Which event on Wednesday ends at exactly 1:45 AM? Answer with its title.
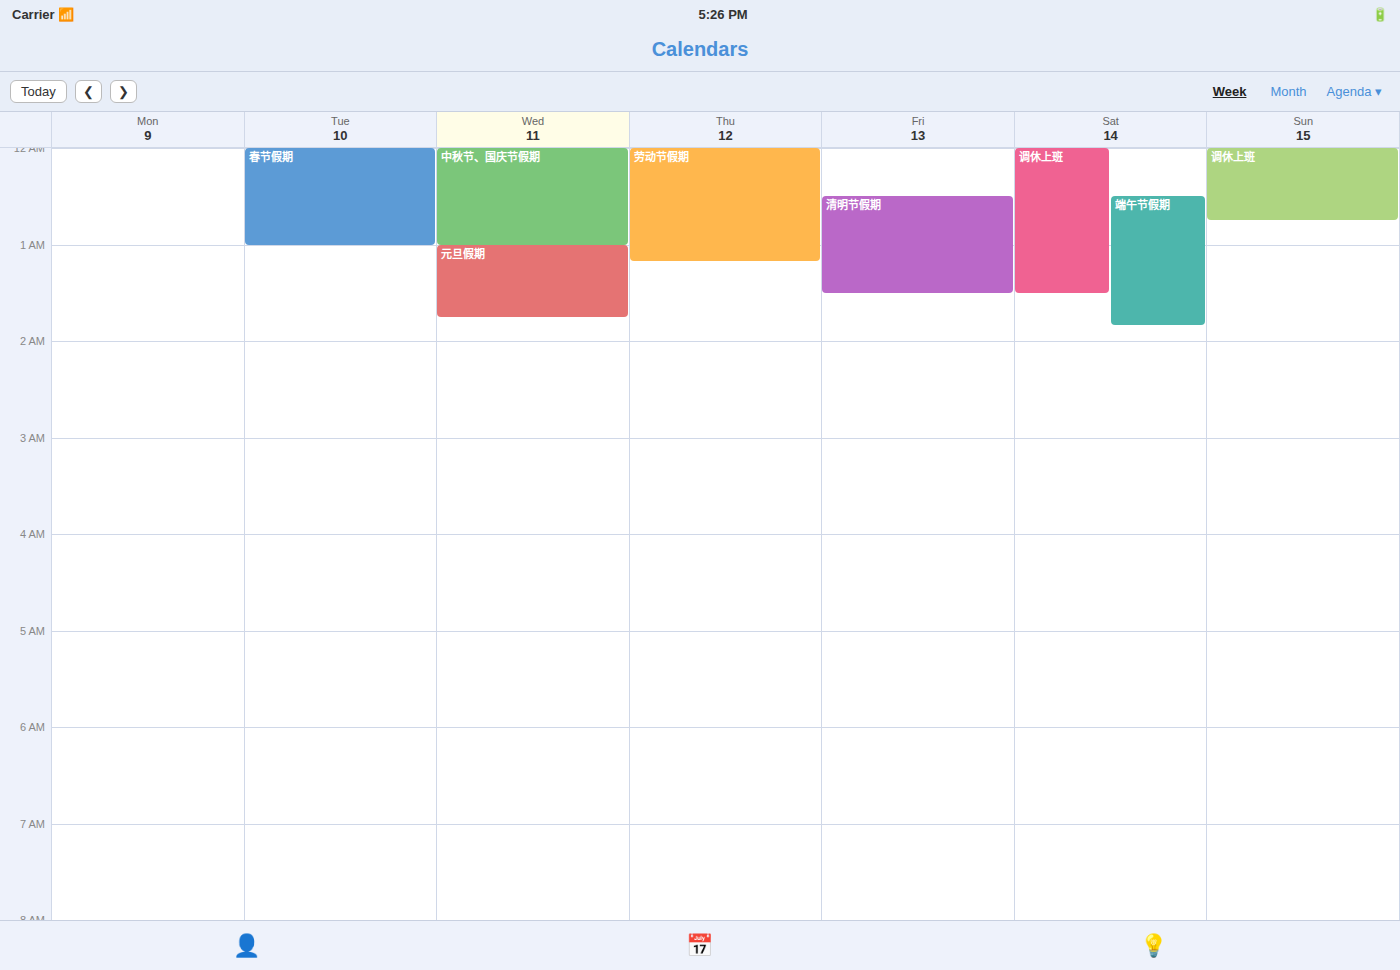
"元旦假期"